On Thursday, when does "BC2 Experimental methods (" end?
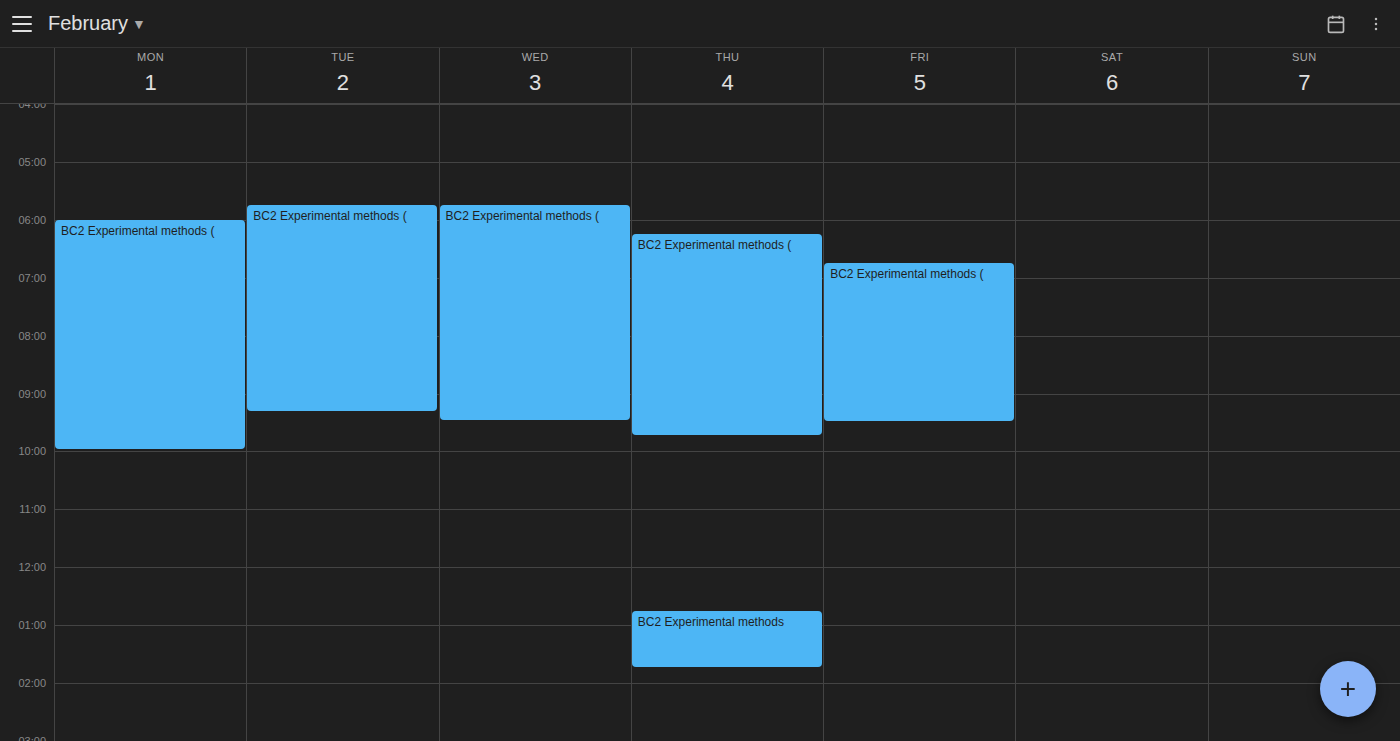
9:45 AM